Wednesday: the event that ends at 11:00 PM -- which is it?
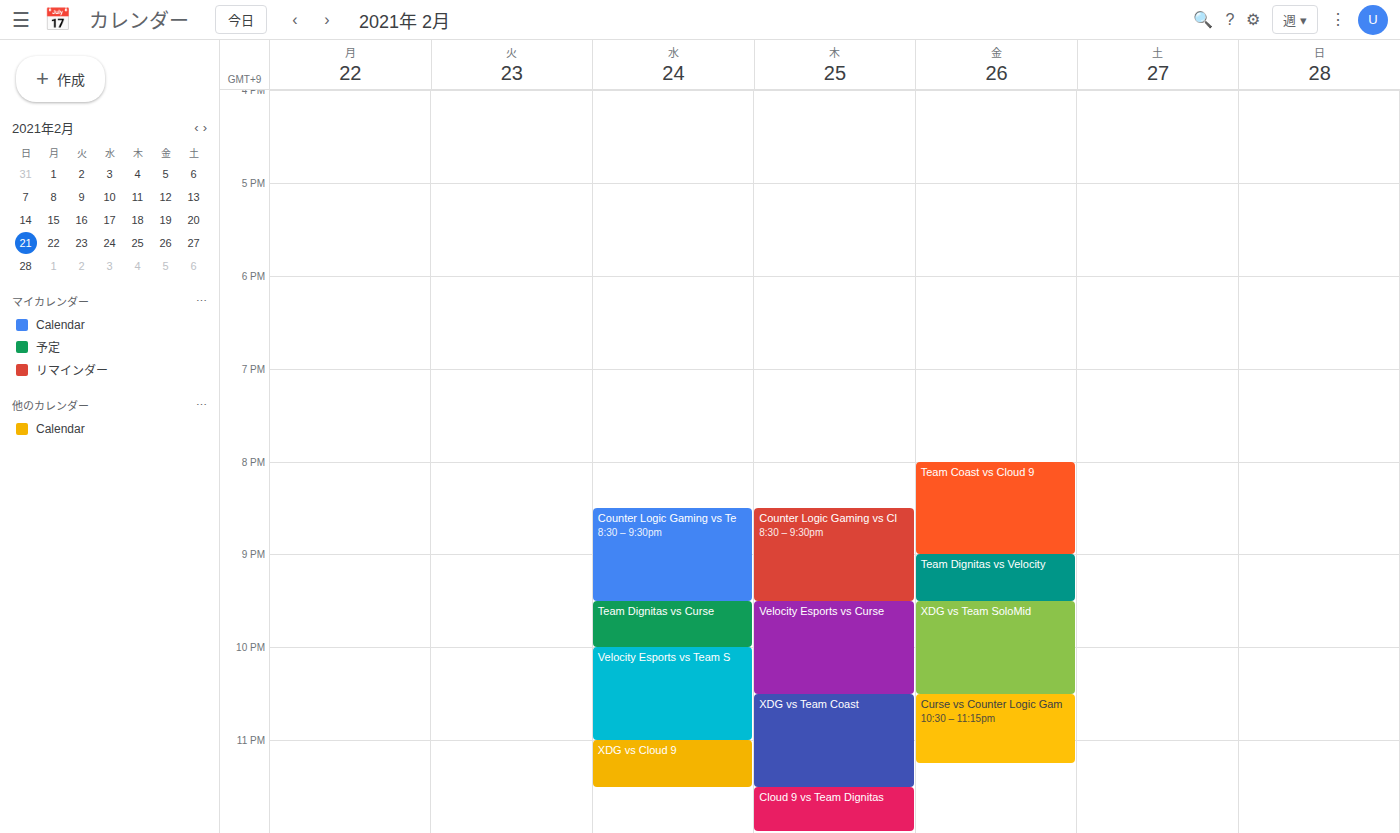
"Velocity Esports vs Team S"